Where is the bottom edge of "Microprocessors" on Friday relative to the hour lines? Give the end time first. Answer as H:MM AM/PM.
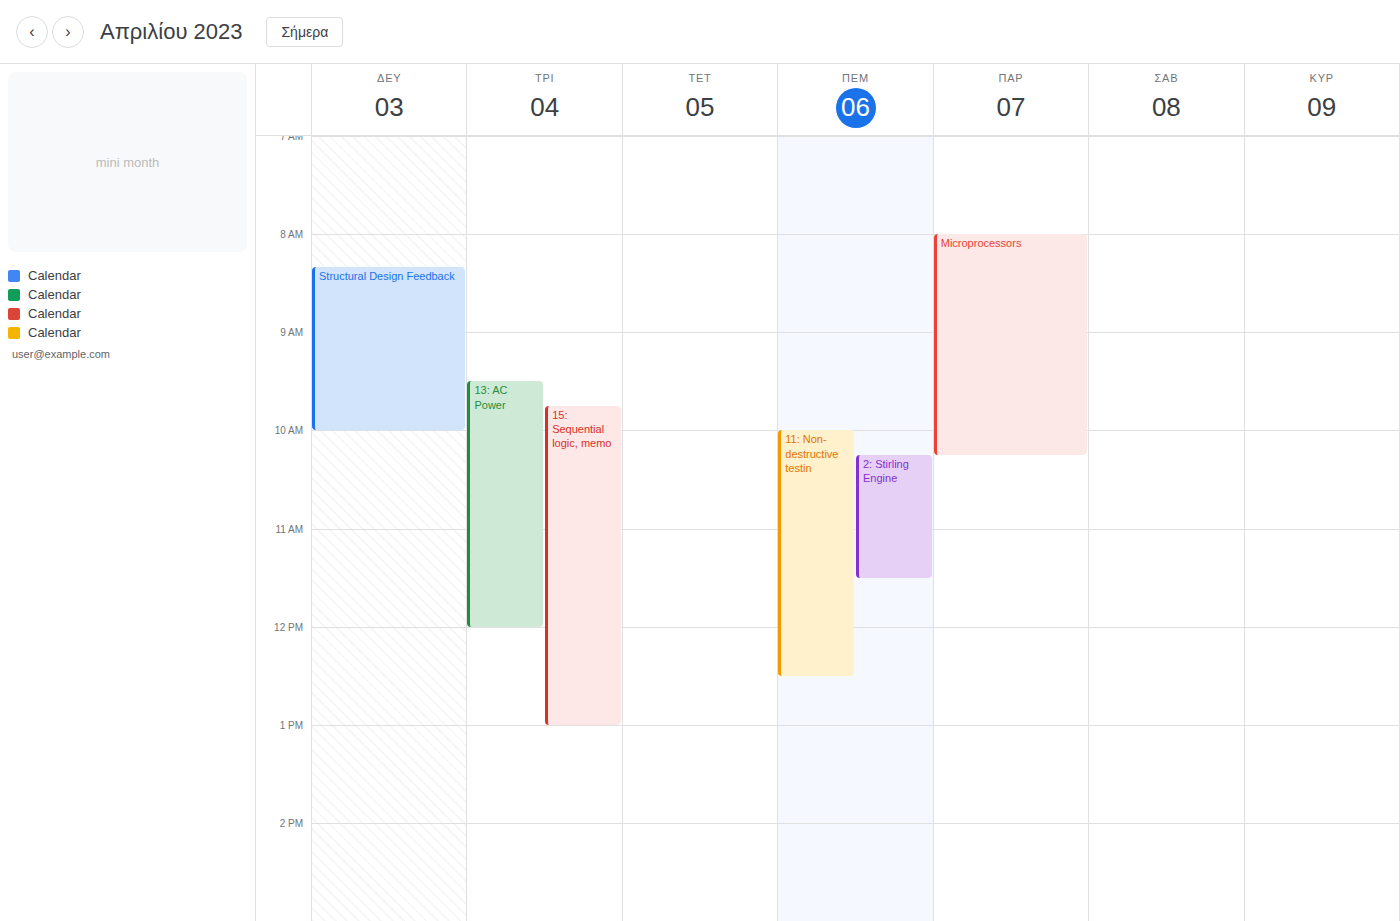
10:15 AM -- neither: a quarter of the way from the 10 AM line to the 11 AM line.